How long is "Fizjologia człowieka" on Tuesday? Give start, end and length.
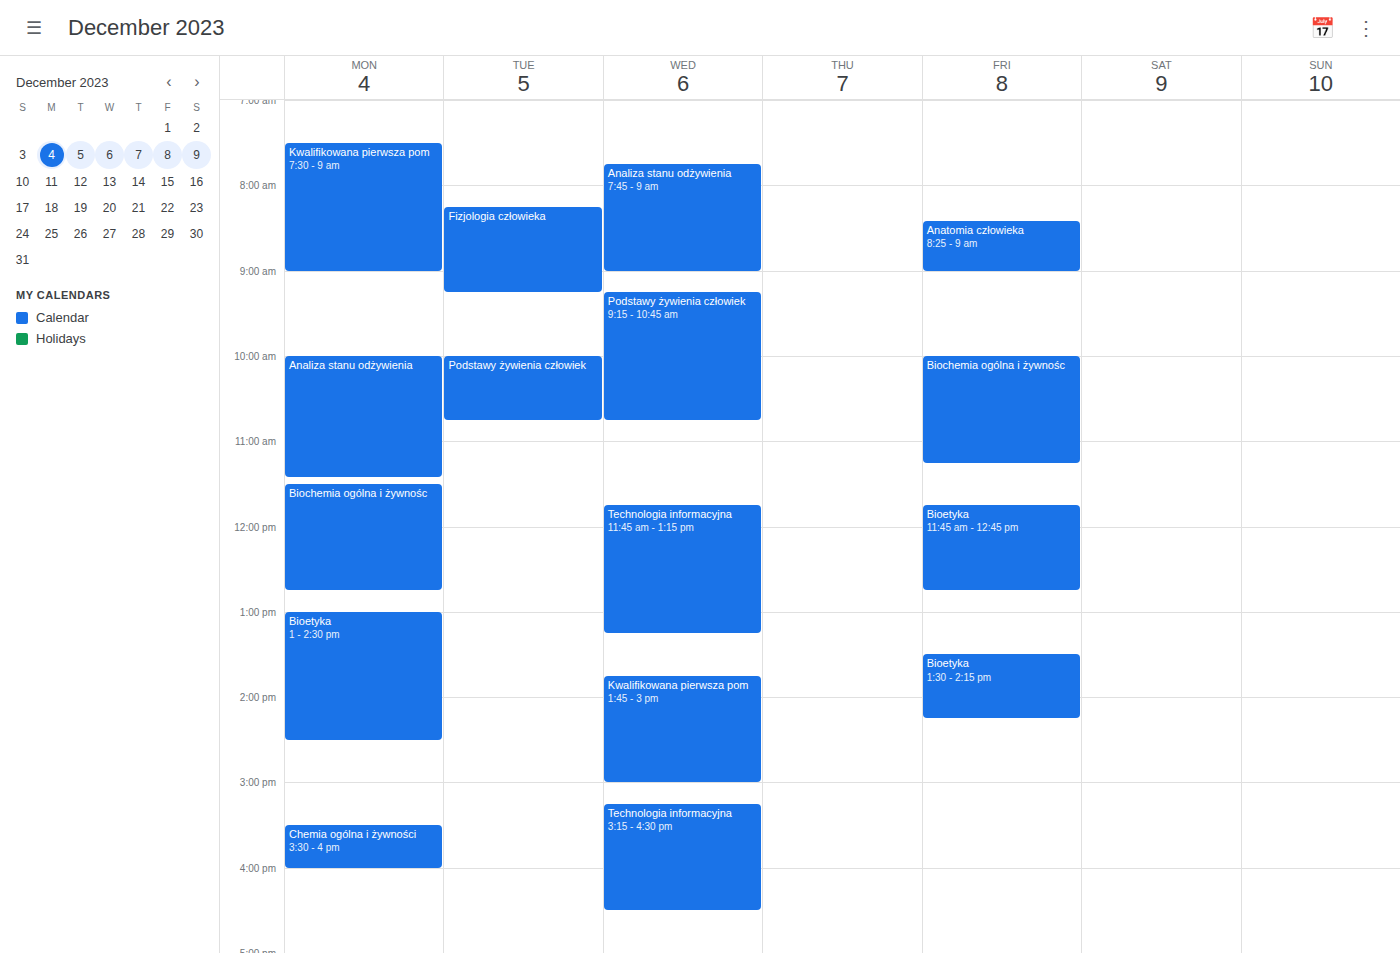
08:15 to 09:15, 1 hour